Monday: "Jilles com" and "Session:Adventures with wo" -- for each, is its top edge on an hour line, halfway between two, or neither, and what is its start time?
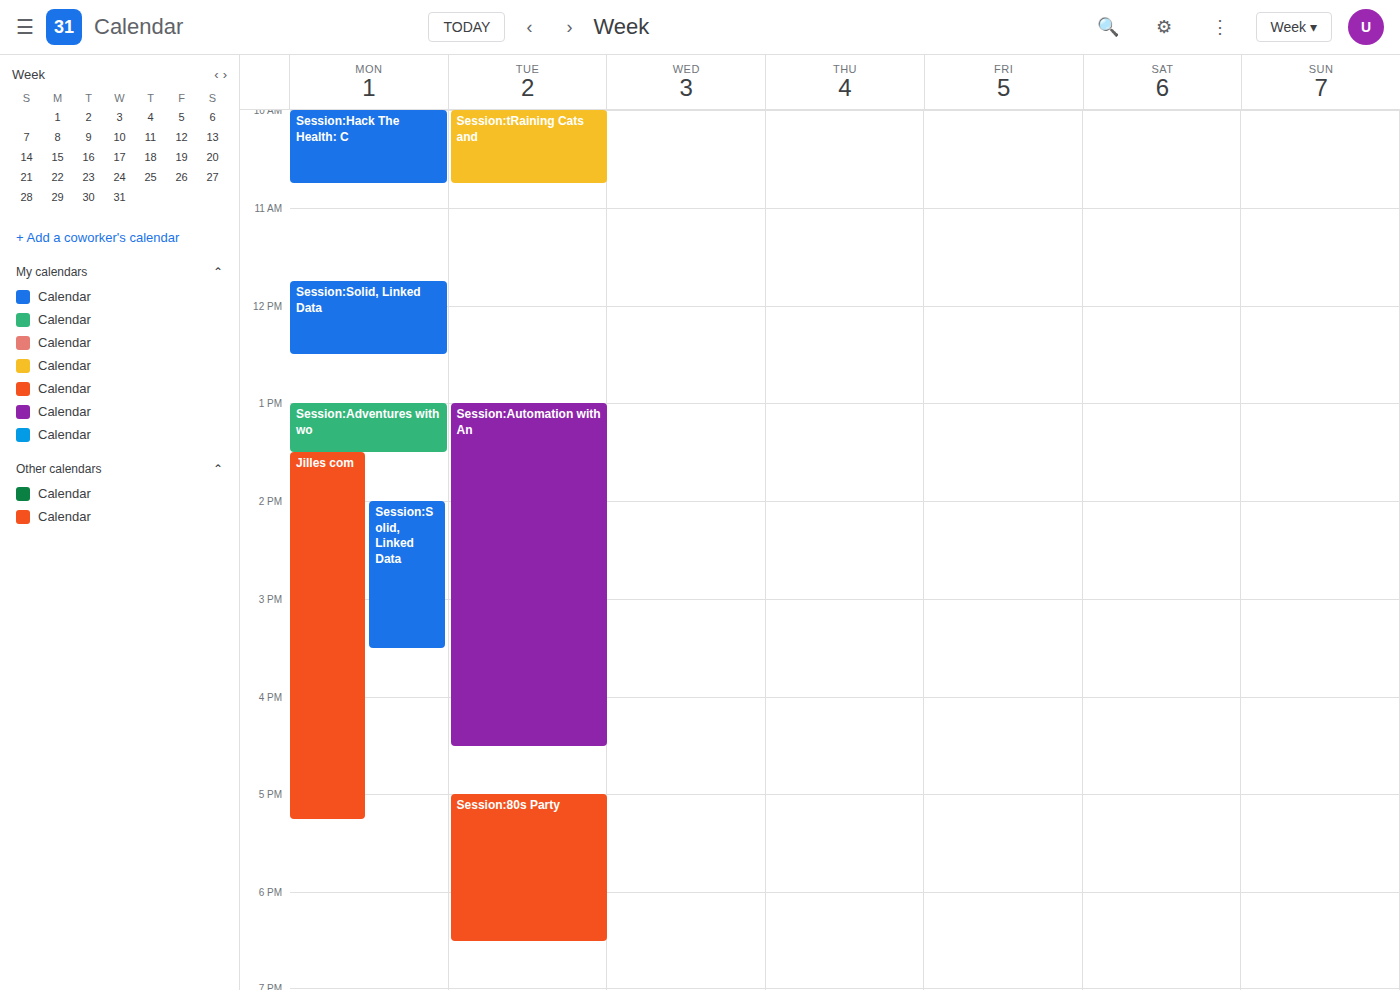
"Jilles com": 1:30 PM, halfway between the 1 PM and 2 PM lines. "Session:Adventures with wo": 1:00 PM, exactly on the 1 PM line.